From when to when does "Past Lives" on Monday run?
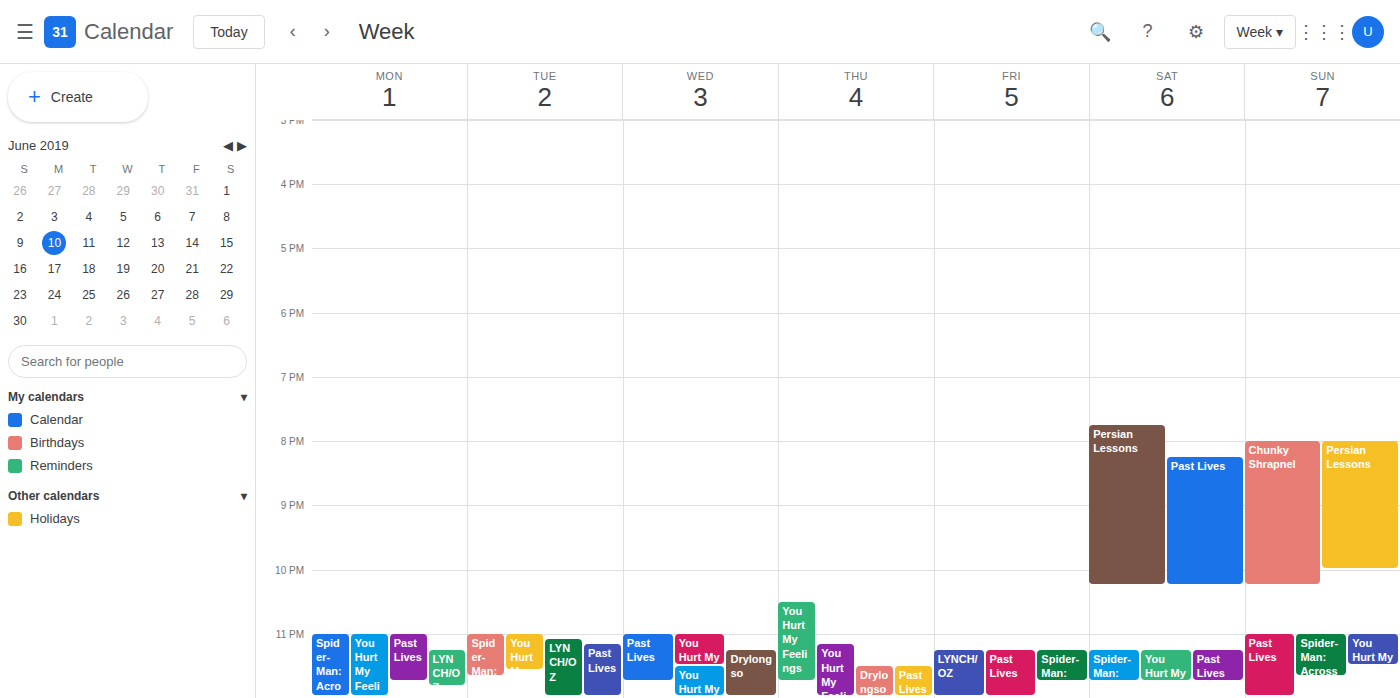
11:00 PM to 11:45 PM